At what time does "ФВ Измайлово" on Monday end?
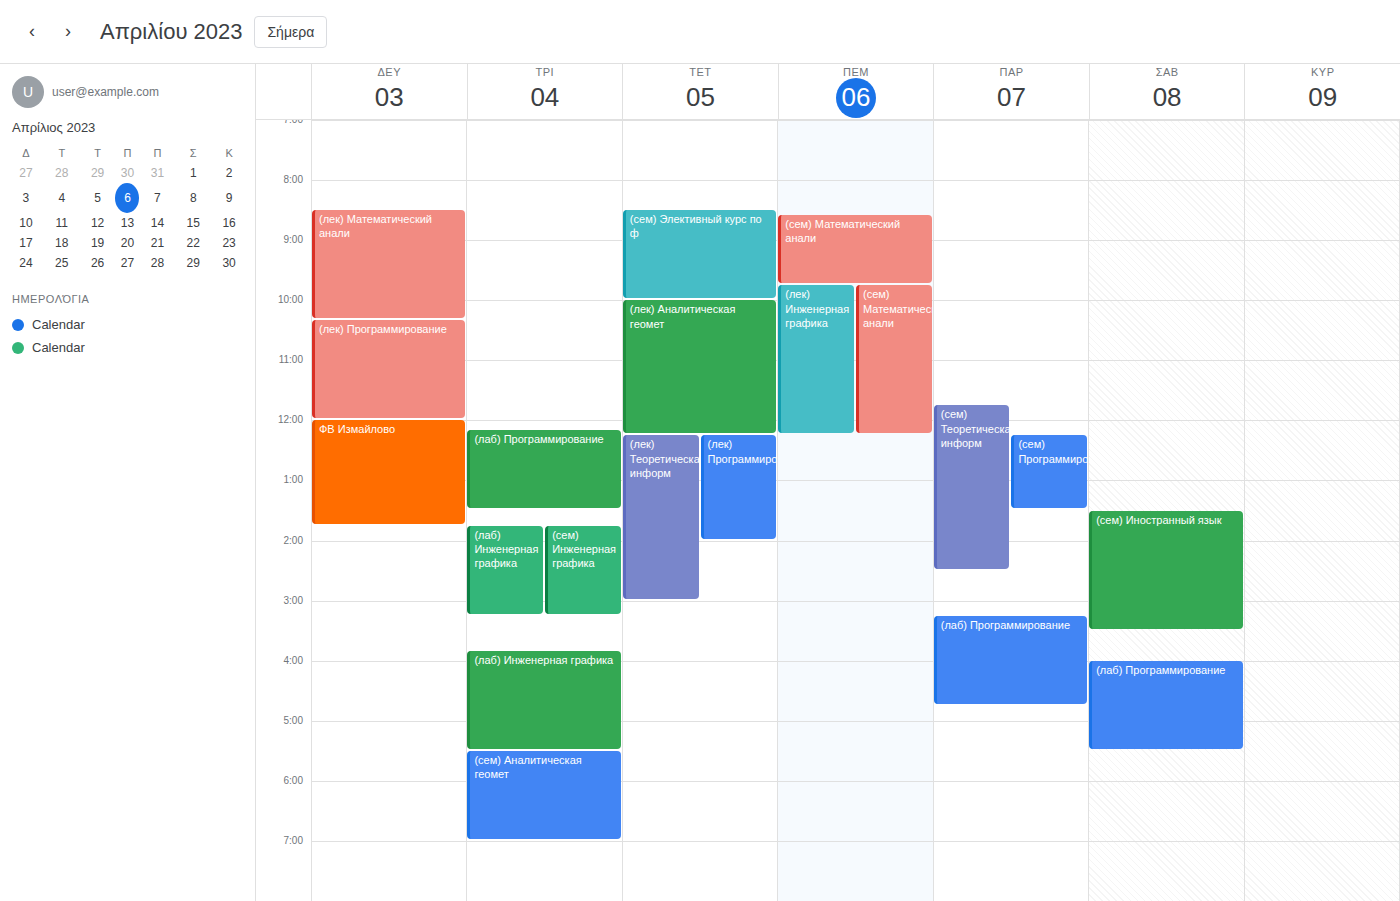
1:45 PM